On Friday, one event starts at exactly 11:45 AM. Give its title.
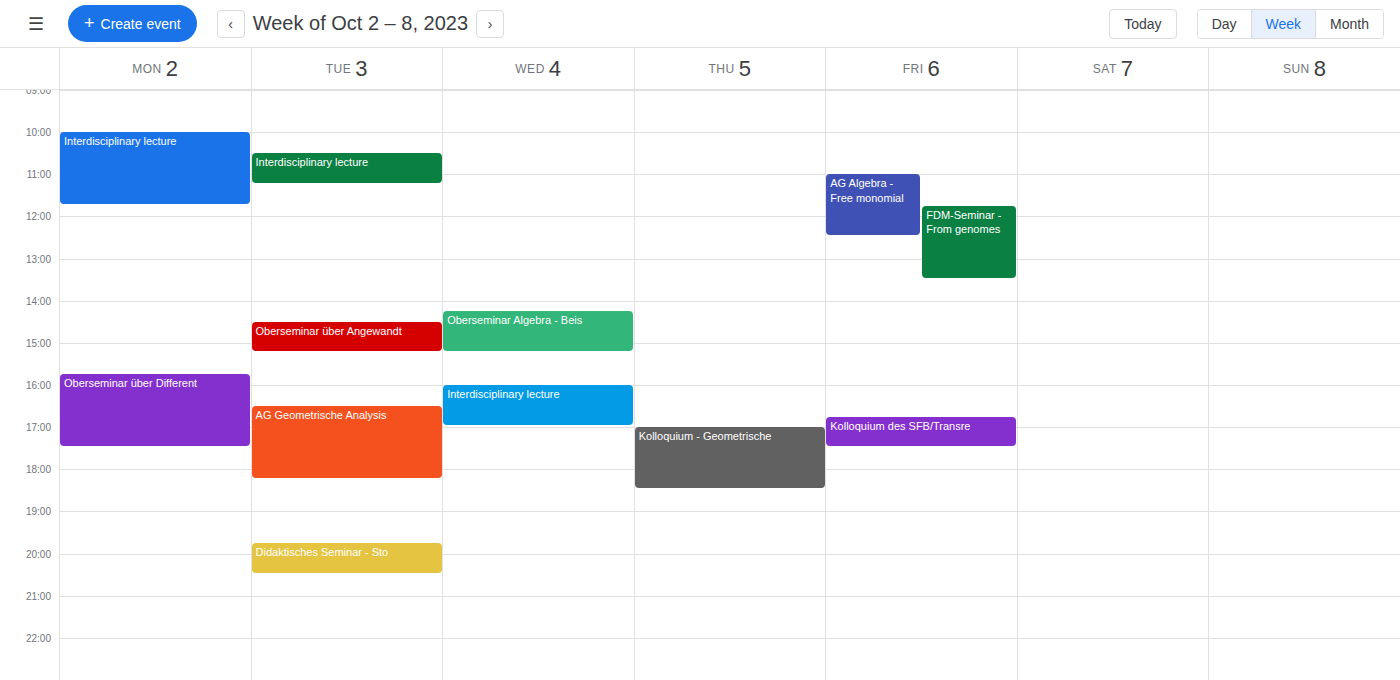
"FDM-Seminar - From genomes"